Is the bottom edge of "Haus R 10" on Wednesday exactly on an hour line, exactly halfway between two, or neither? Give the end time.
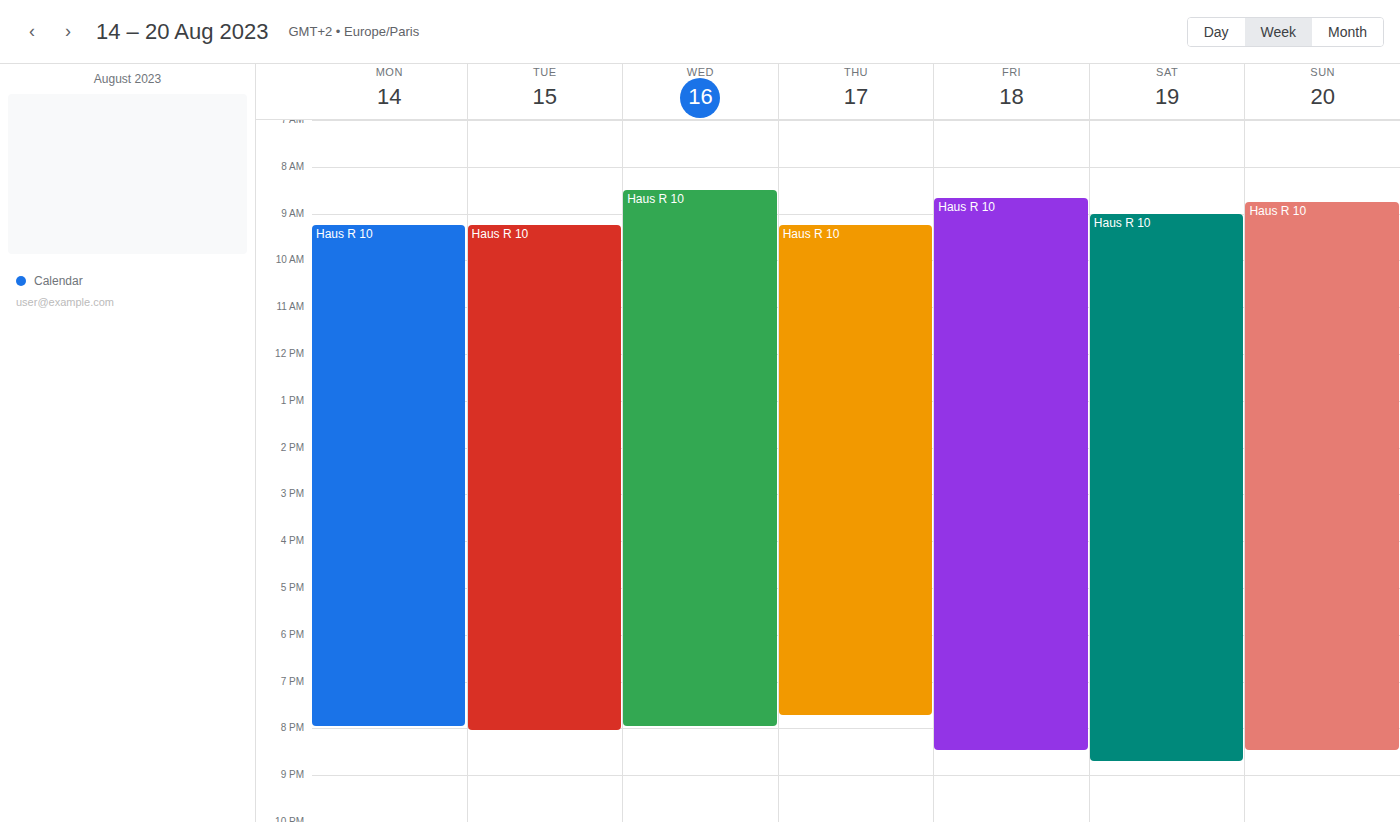
8:00 PM -- exactly on the 8 PM line.